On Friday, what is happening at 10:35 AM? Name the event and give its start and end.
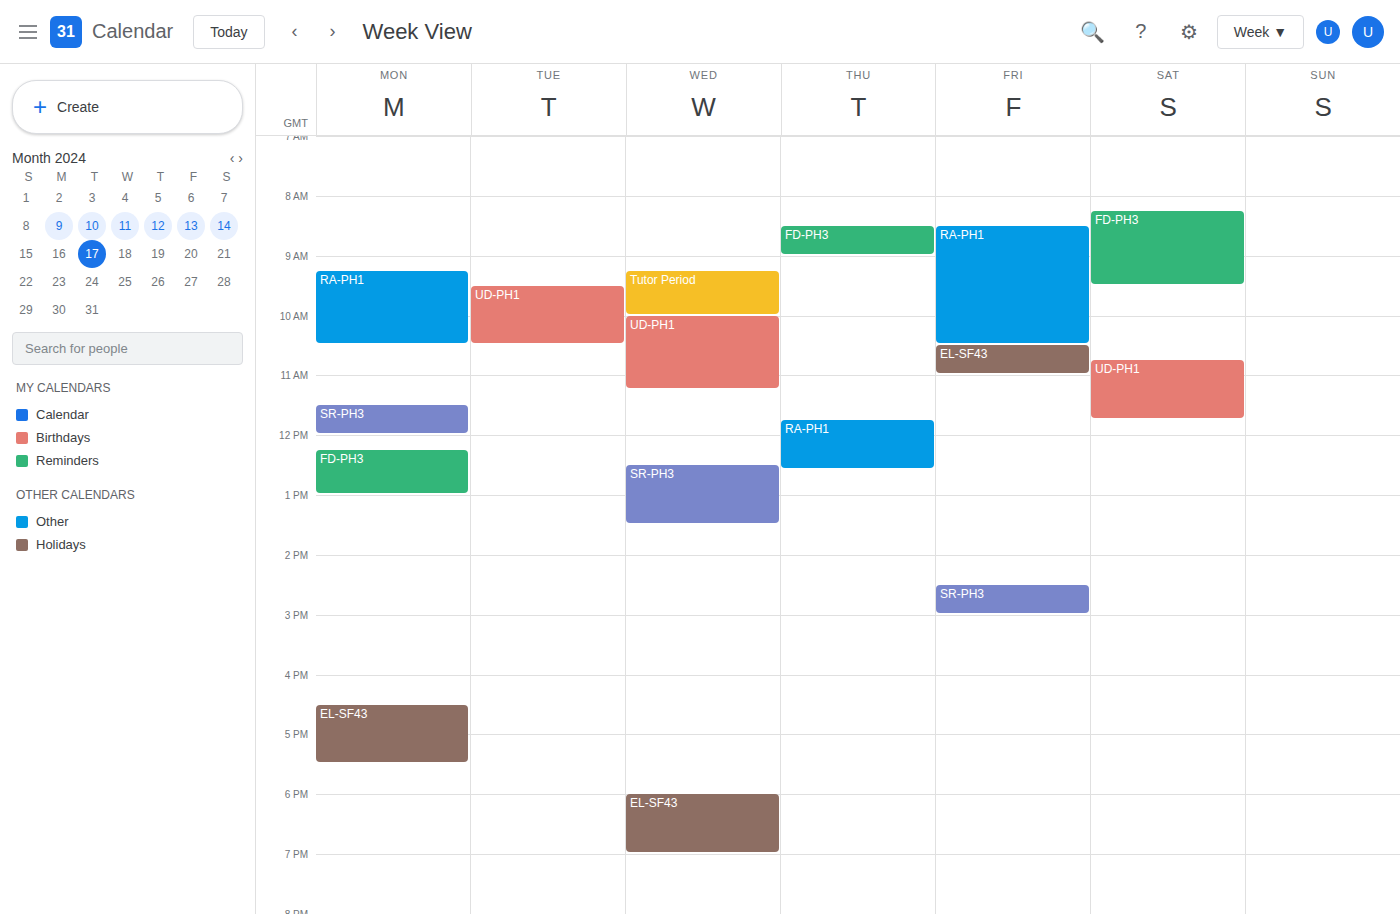
"EL-SF43", 10:30 AM to 11:00 AM